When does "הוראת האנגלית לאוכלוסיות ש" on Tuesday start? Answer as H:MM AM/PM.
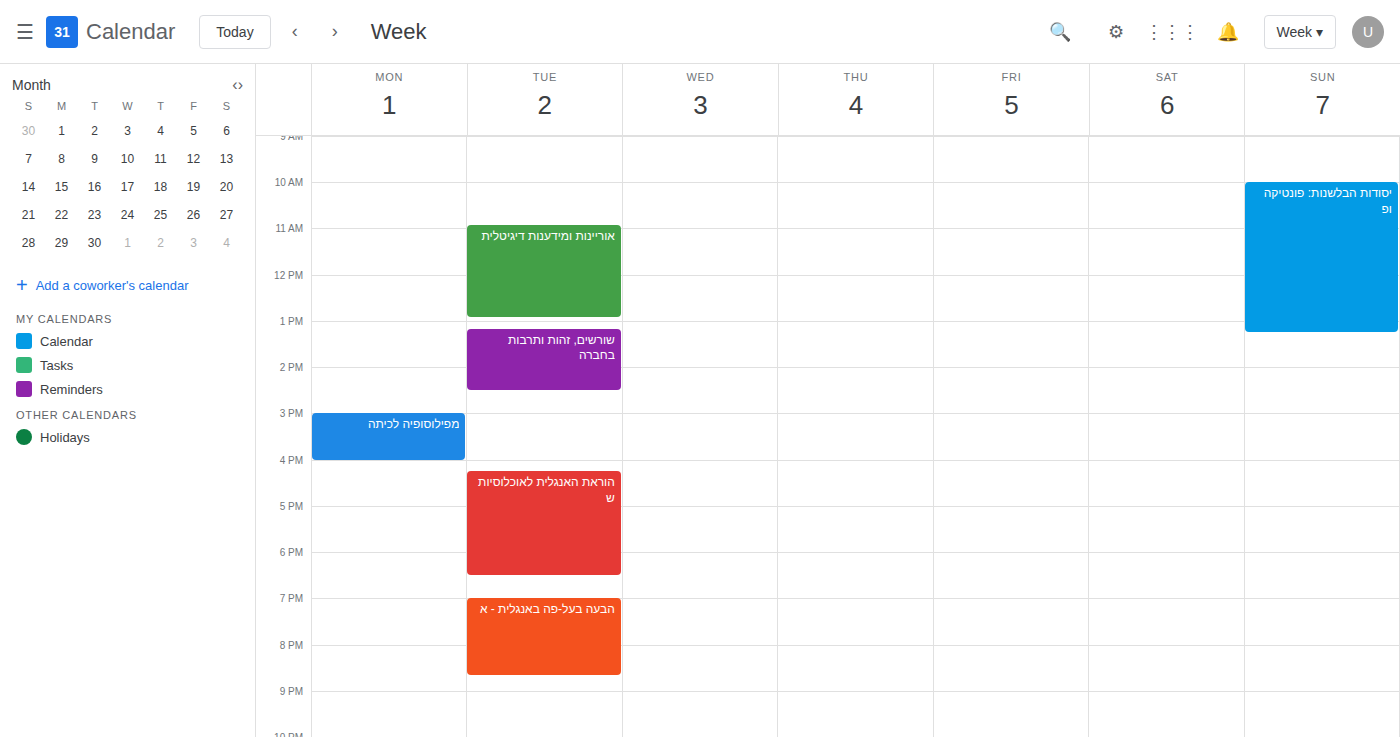
4:15 PM